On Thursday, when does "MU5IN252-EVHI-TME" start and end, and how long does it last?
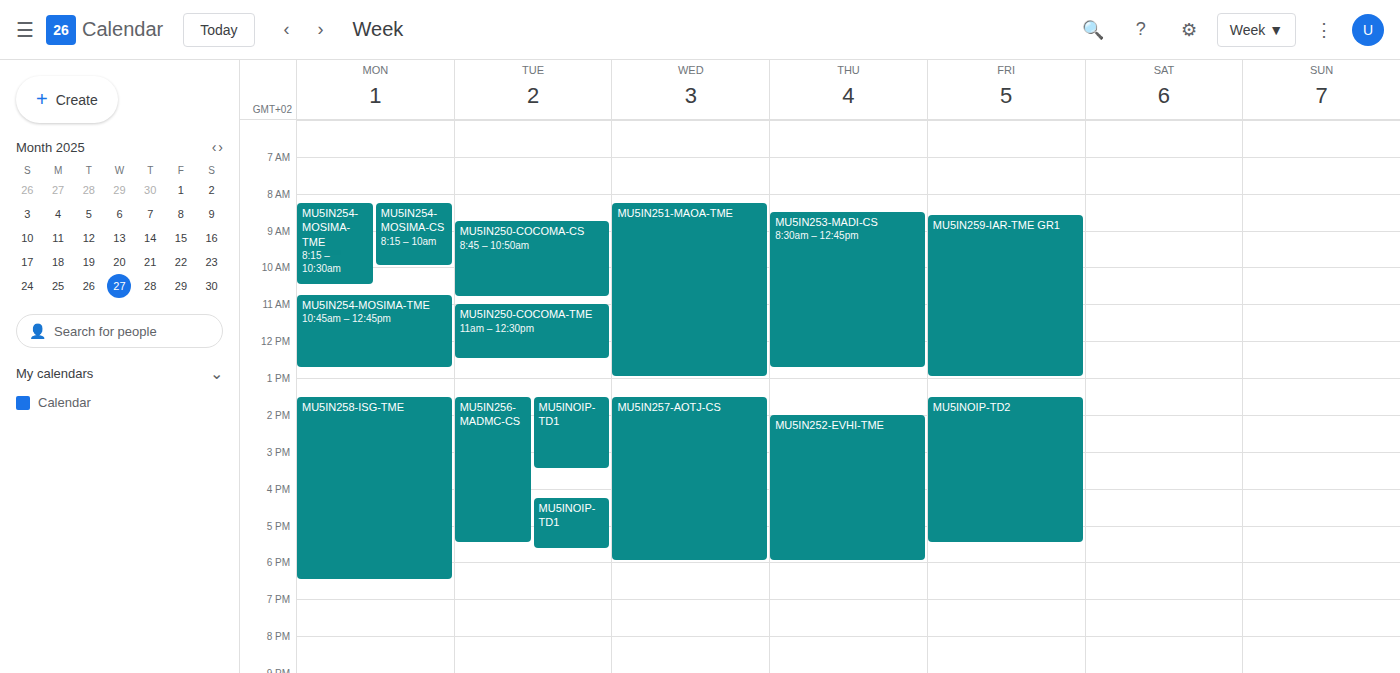
2:00 PM to 6:00 PM, 4 hours